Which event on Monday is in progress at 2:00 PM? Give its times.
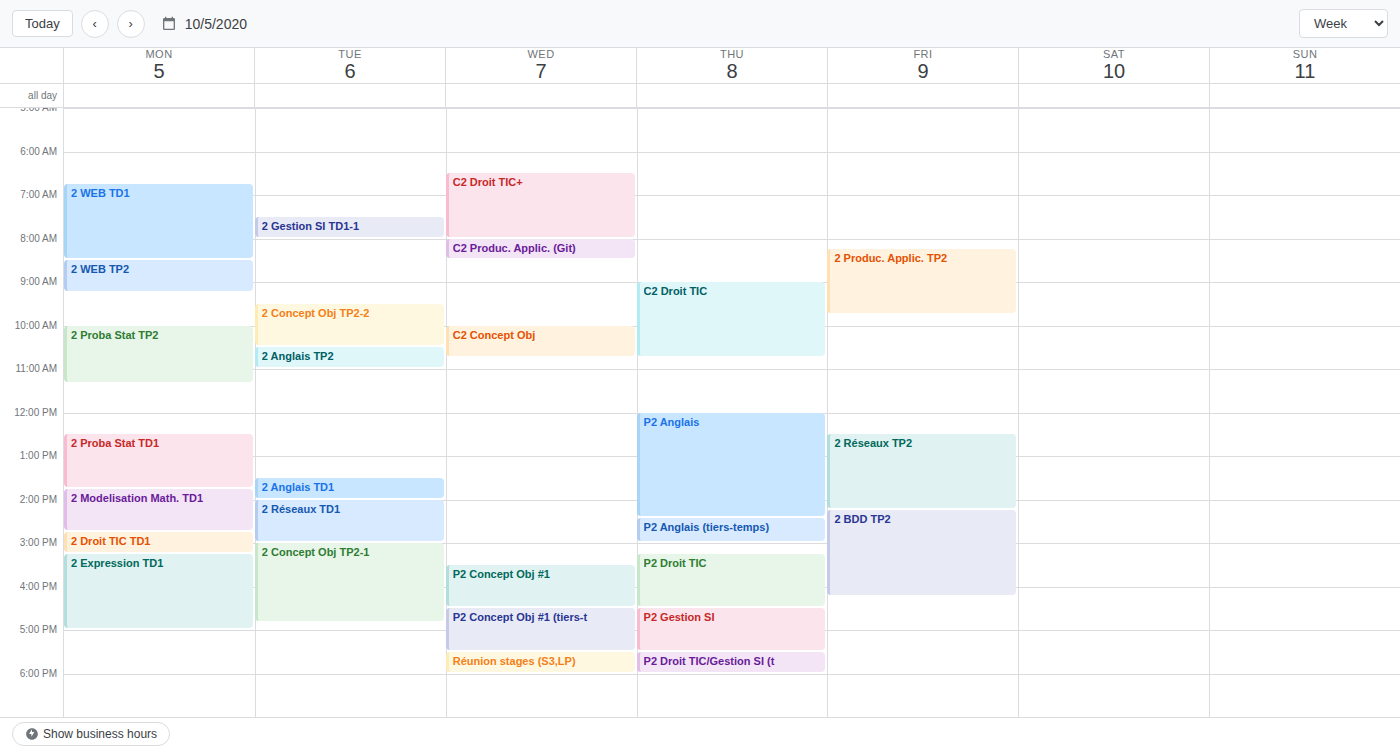
"2 Modelisation Math. TD1", 1:45 PM to 2:45 PM